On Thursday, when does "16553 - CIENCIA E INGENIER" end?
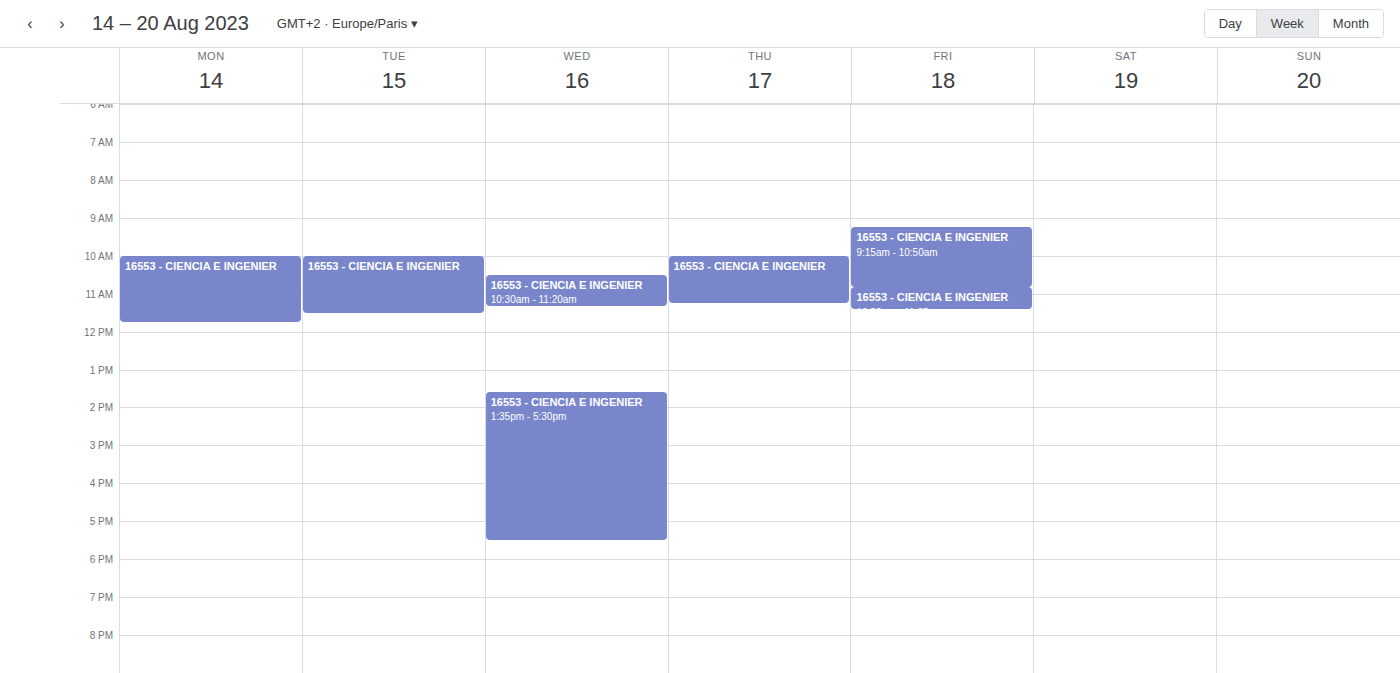
11:15